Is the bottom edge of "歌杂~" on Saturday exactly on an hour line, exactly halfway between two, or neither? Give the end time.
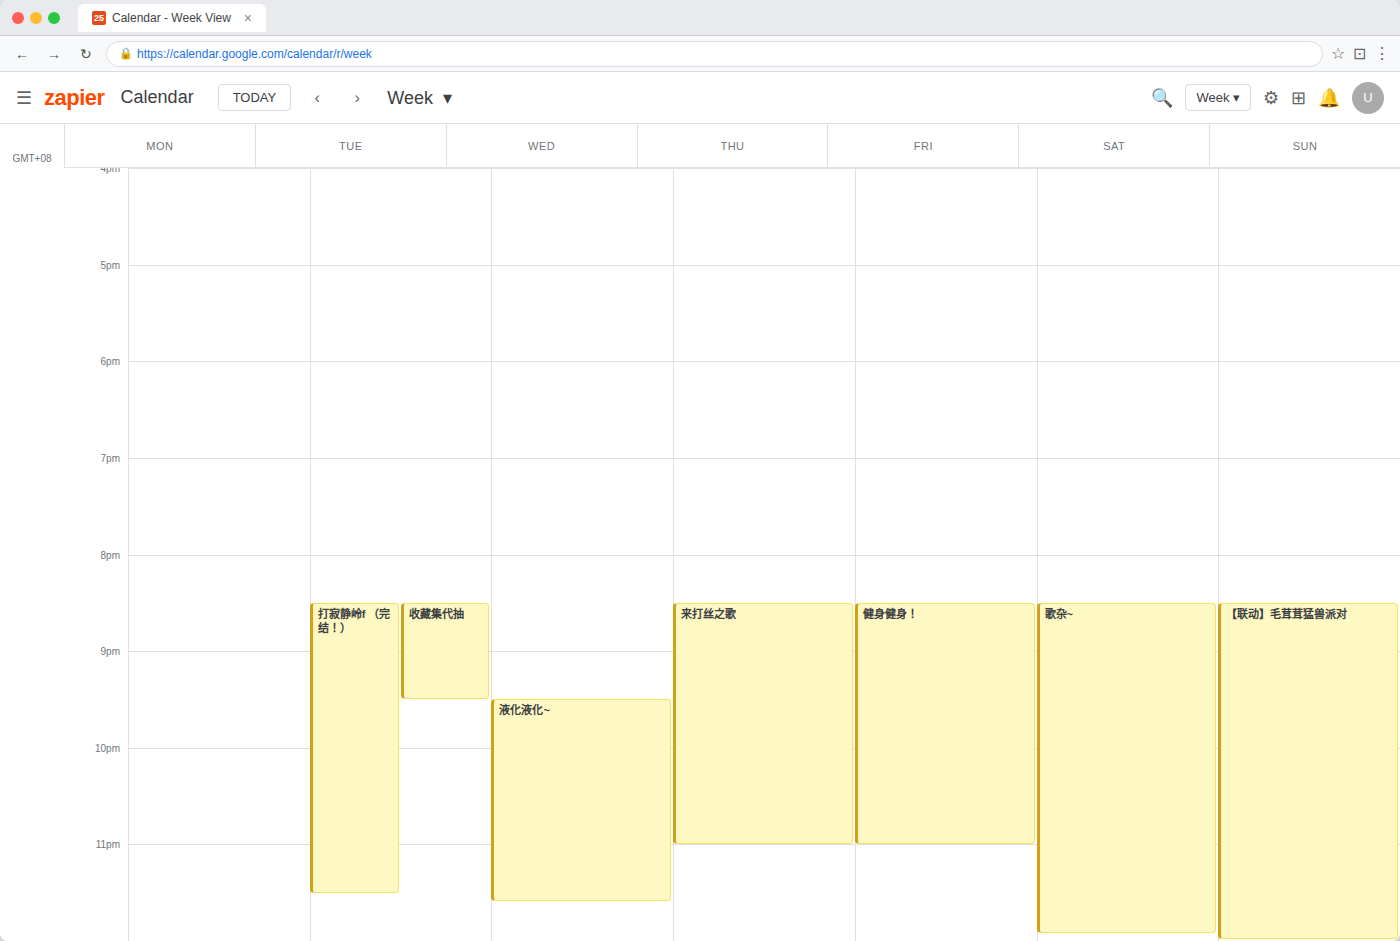
11:55 PM -- neither: 55 minutes below the 11 PM line and 5 minutes above the 12 AM line.